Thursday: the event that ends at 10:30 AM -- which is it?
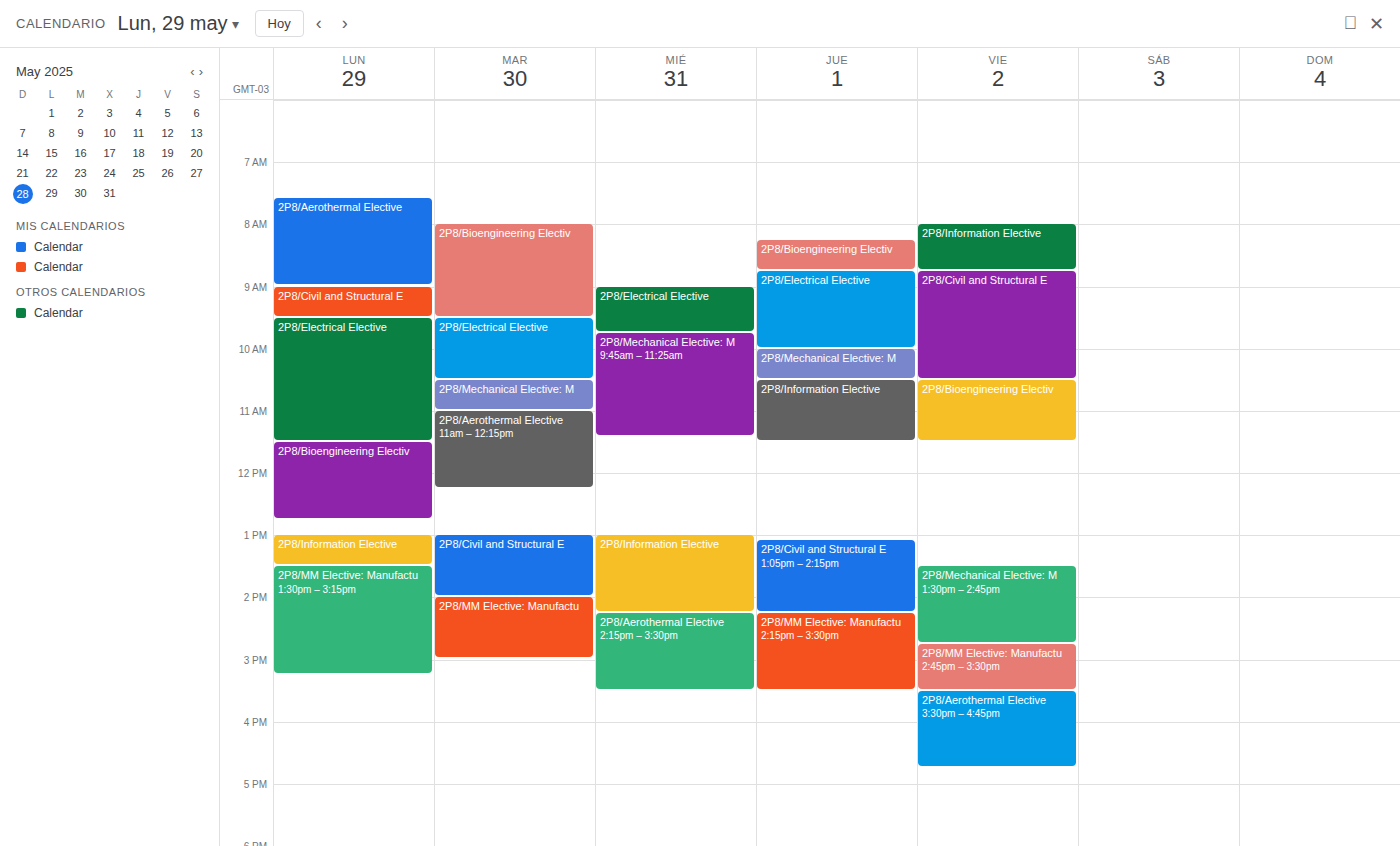
"2P8/Mechanical Elective: M"